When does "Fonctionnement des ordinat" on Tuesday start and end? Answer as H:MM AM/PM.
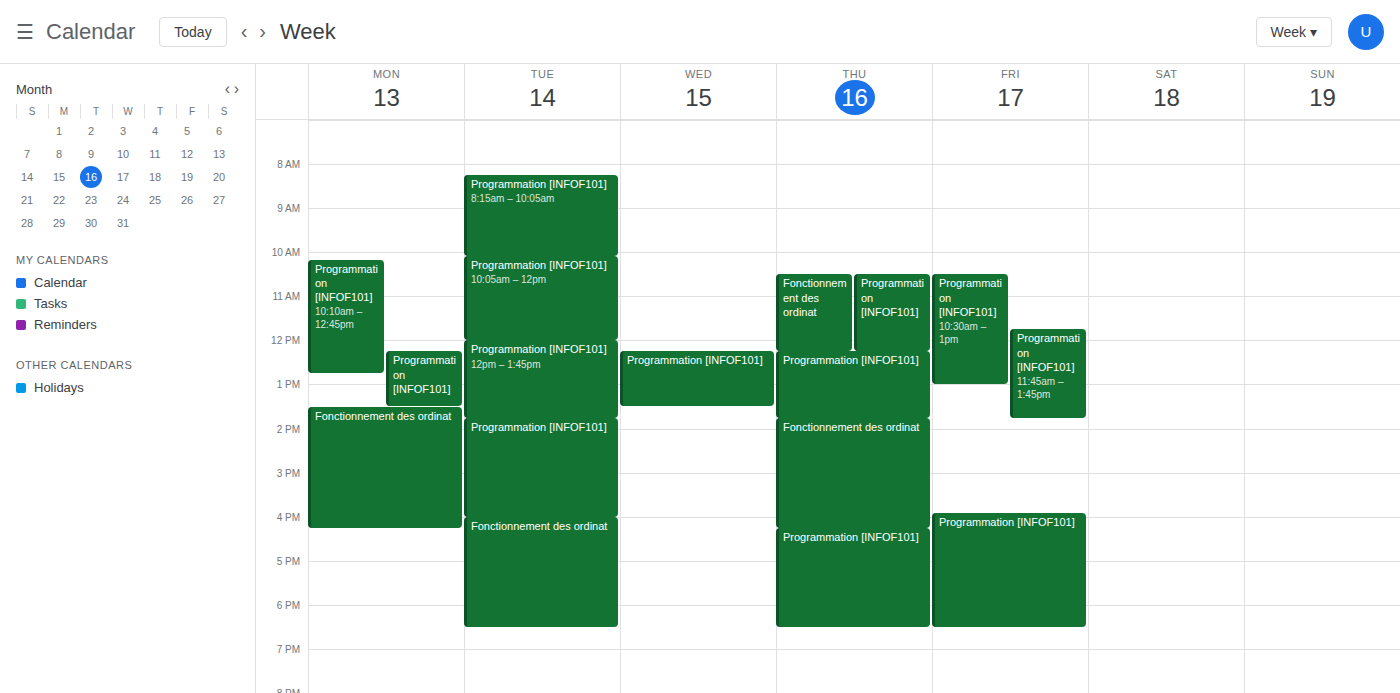
4:00 PM to 6:30 PM